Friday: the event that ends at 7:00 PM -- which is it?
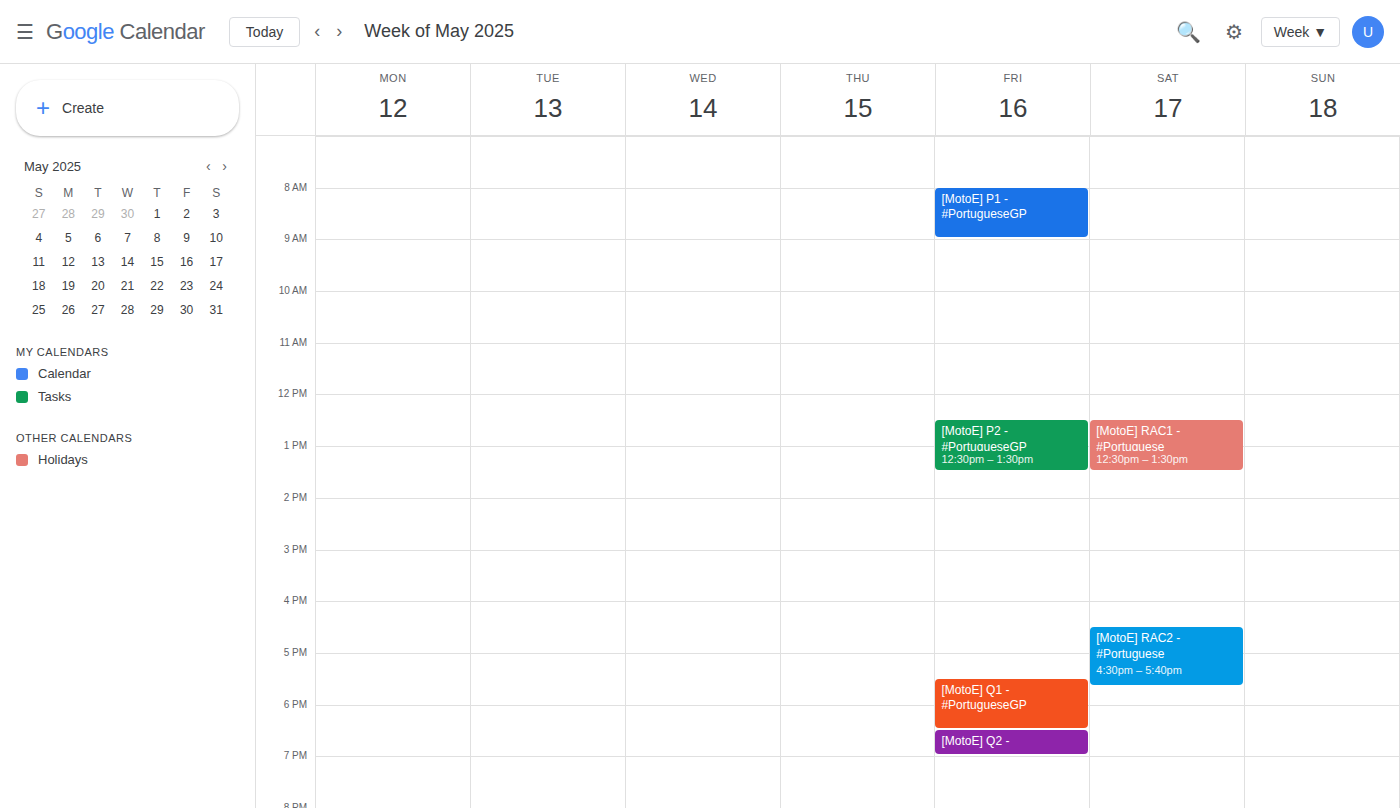
"[MotoE] Q2 - #PortugueseGP"